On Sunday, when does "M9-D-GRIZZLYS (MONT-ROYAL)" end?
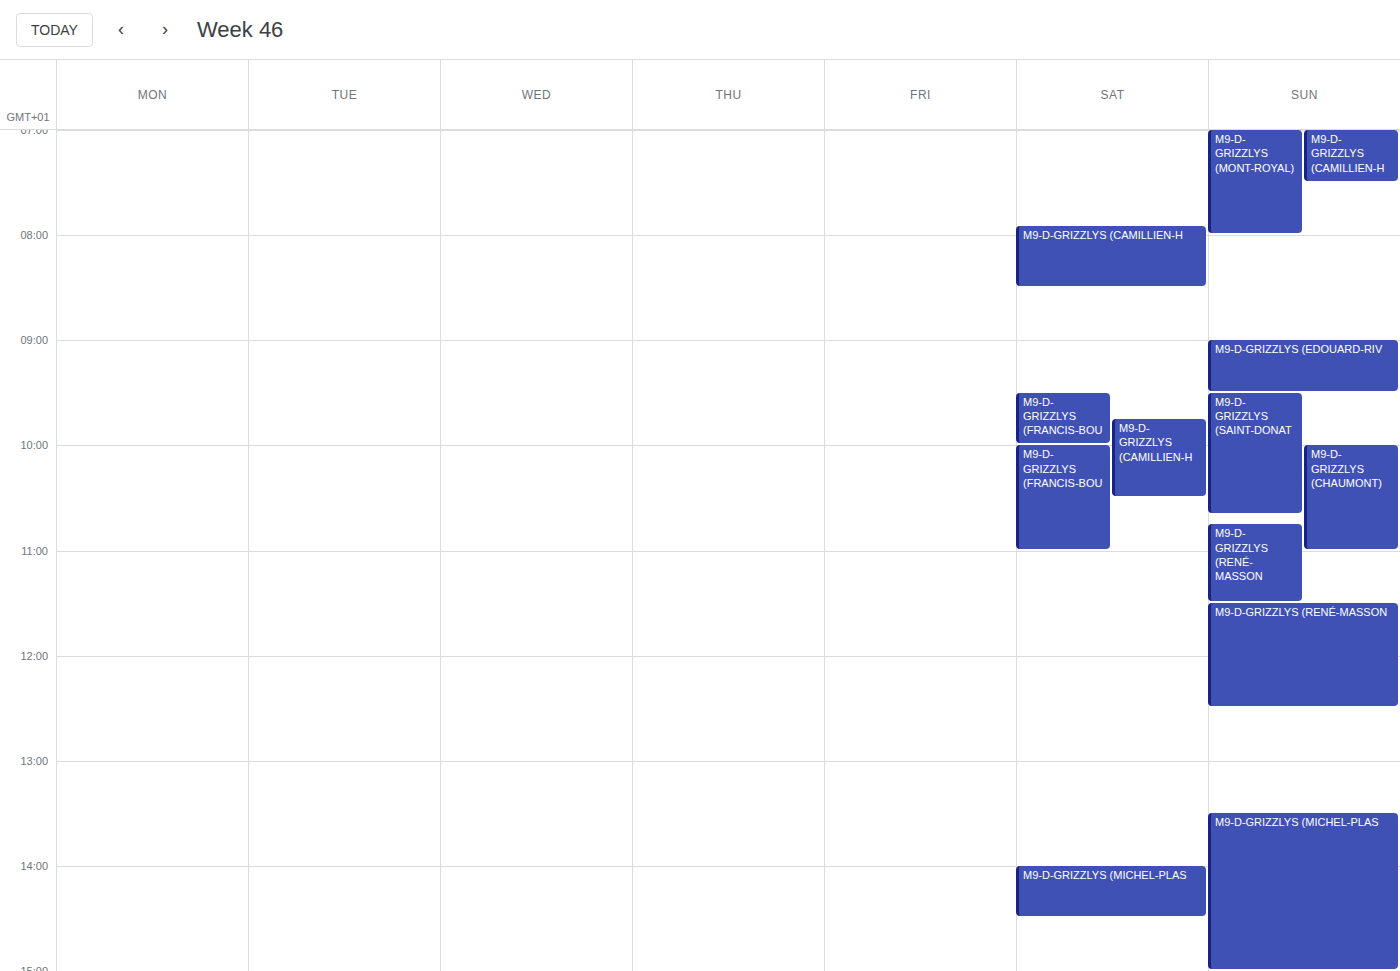
8:00 AM